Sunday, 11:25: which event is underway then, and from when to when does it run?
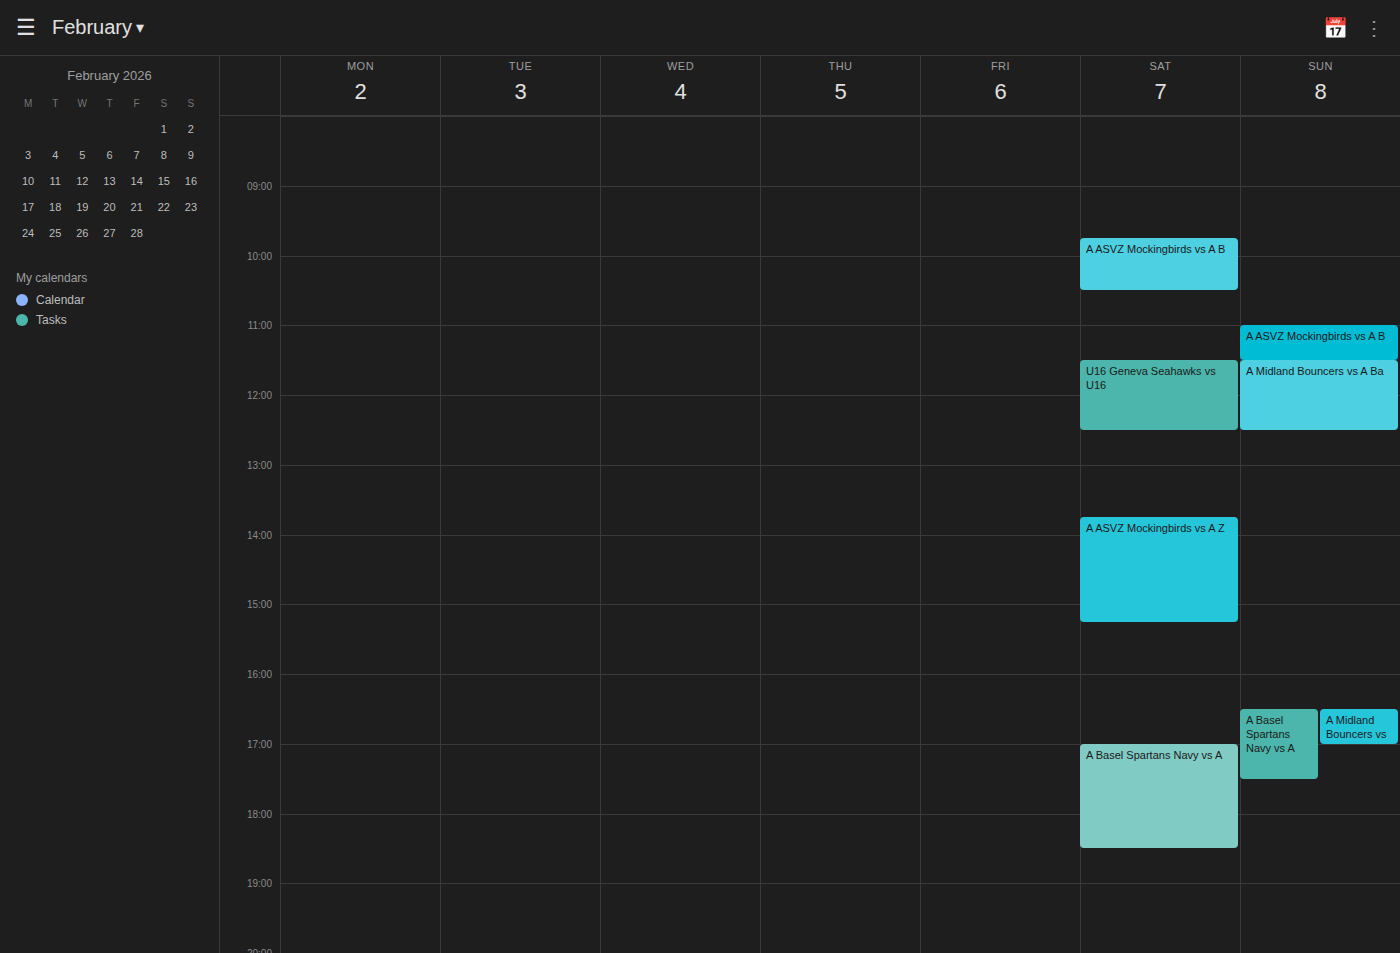
"A ASVZ Mockingbirds vs A B", 11:00 to 11:30